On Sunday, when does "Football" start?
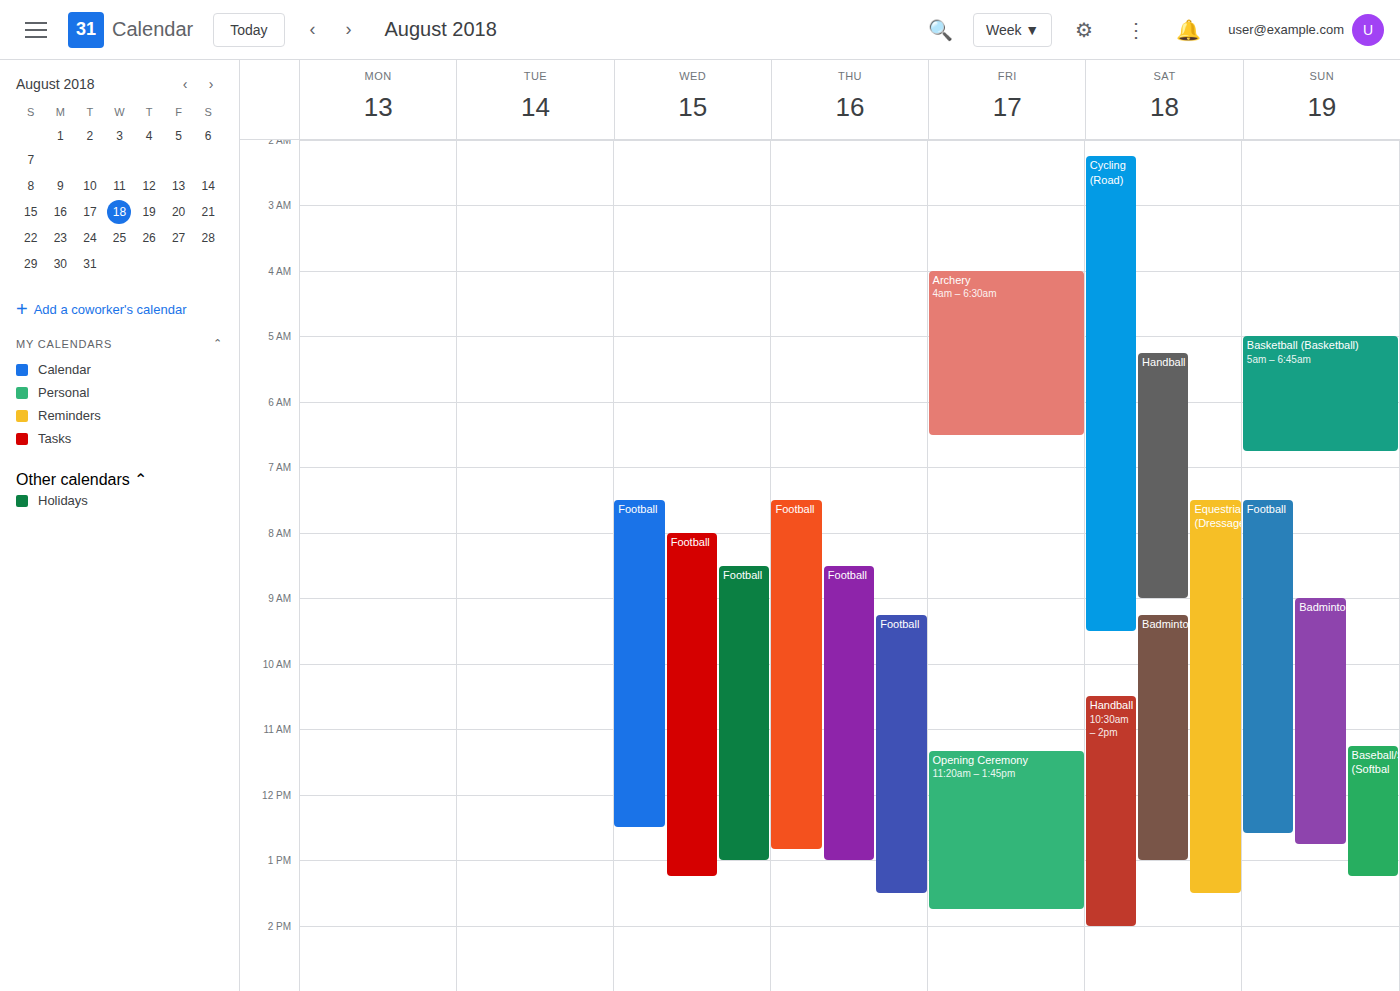
7:30 AM